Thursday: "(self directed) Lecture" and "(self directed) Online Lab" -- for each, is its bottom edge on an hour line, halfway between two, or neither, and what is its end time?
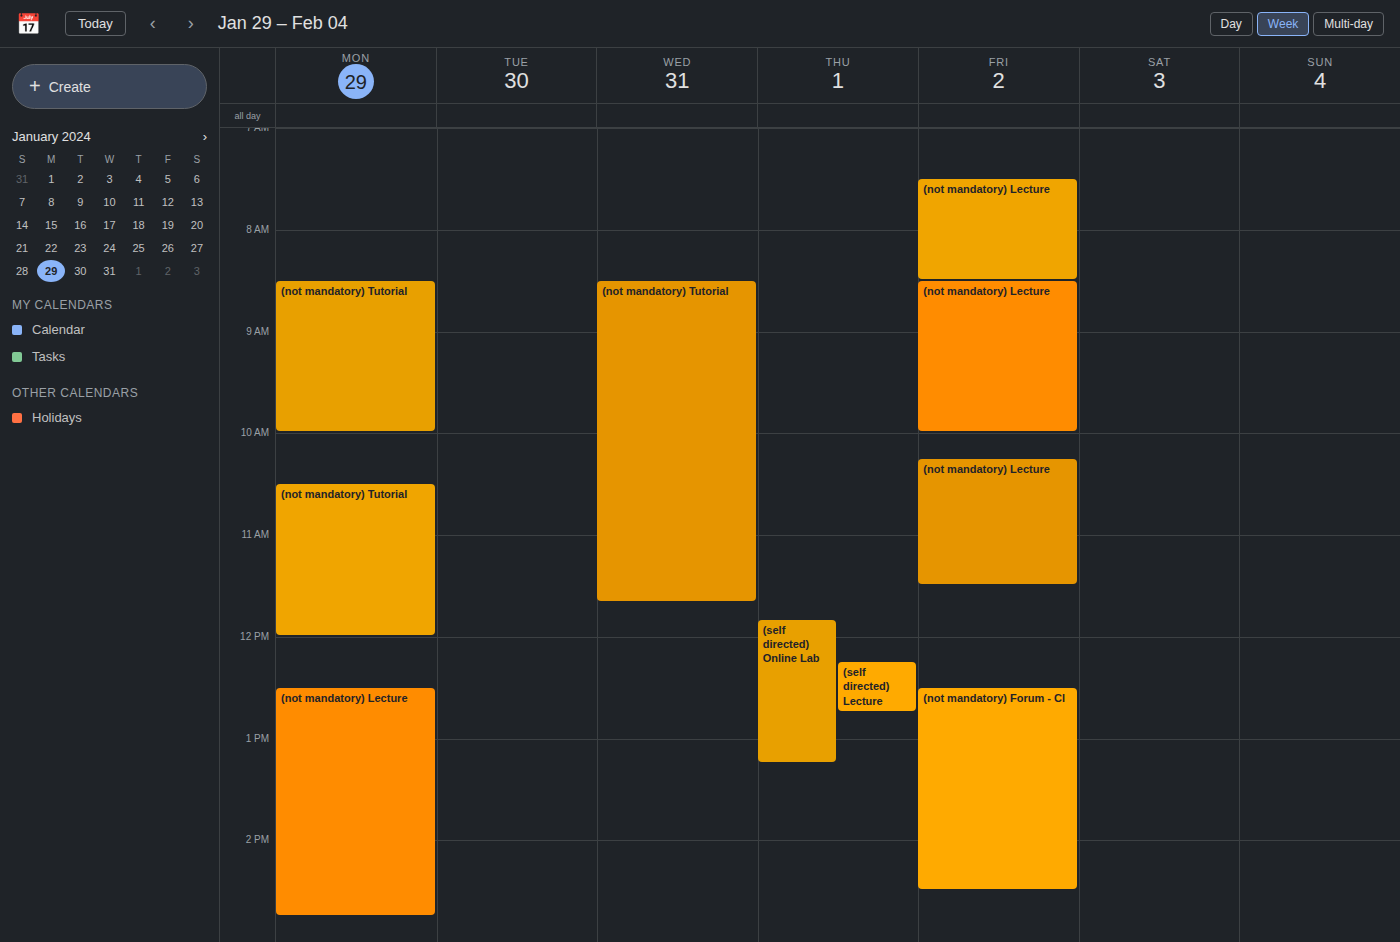
"(self directed) Lecture": 12:45 PM, neither: three quarters of the way from the 12 PM line to the 1 PM line. "(self directed) Online Lab": 1:15 PM, neither: a quarter of the way from the 1 PM line to the 2 PM line.